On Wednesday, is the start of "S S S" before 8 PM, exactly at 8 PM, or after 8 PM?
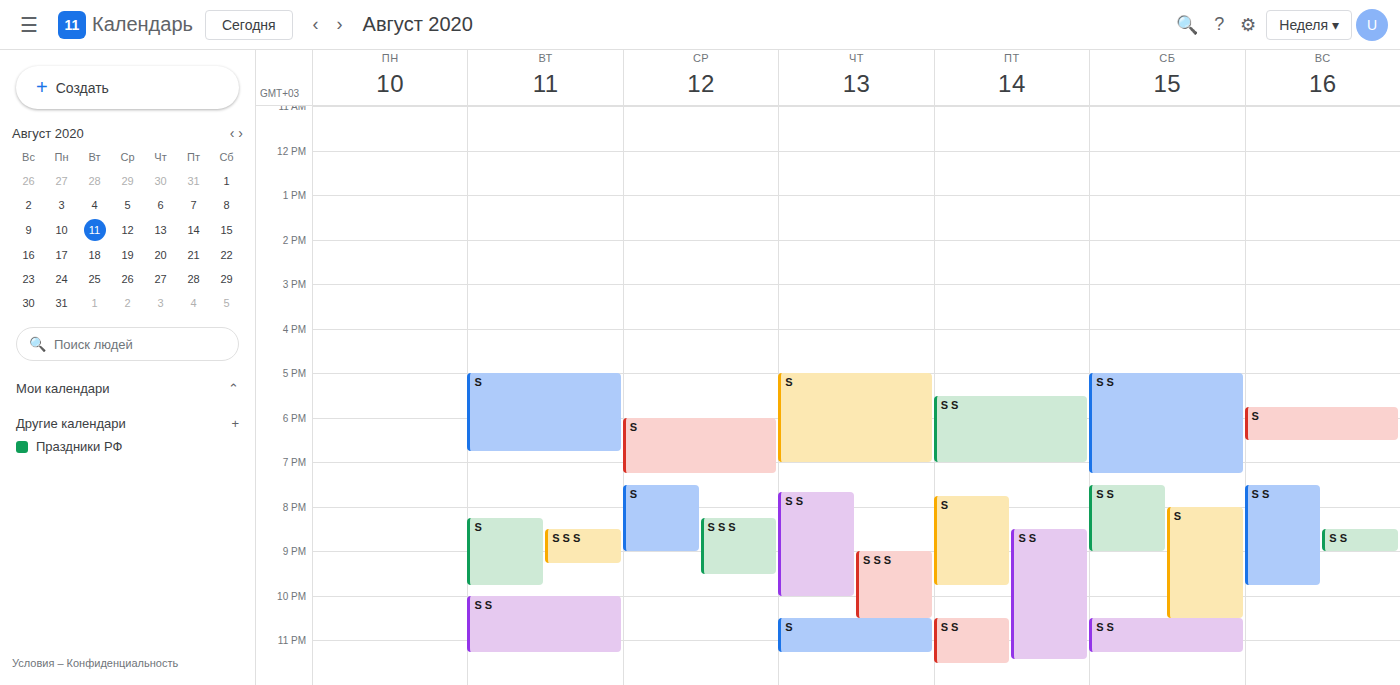
8:15 PM -- after 8 PM, 15 minutes below the 8 PM line.